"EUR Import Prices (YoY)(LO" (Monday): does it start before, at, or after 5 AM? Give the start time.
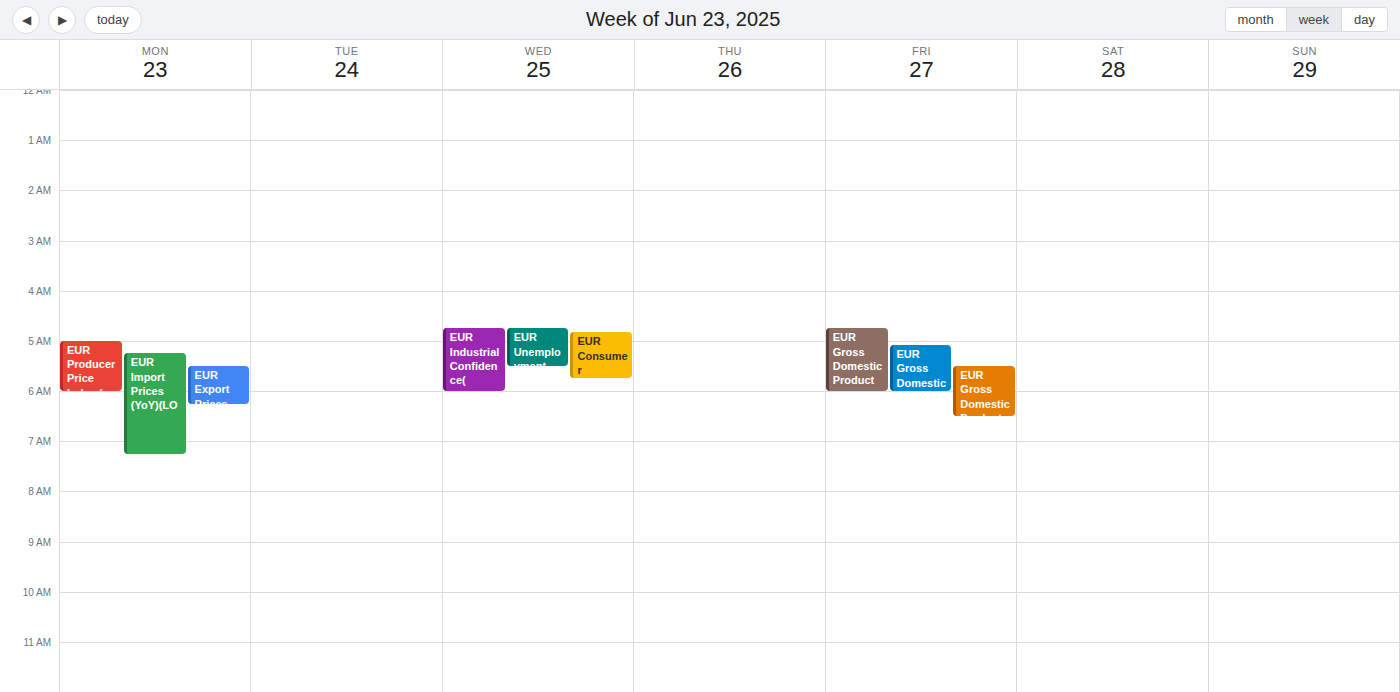
5:15 AM -- after 5 AM, 15 minutes below the 5 AM line.